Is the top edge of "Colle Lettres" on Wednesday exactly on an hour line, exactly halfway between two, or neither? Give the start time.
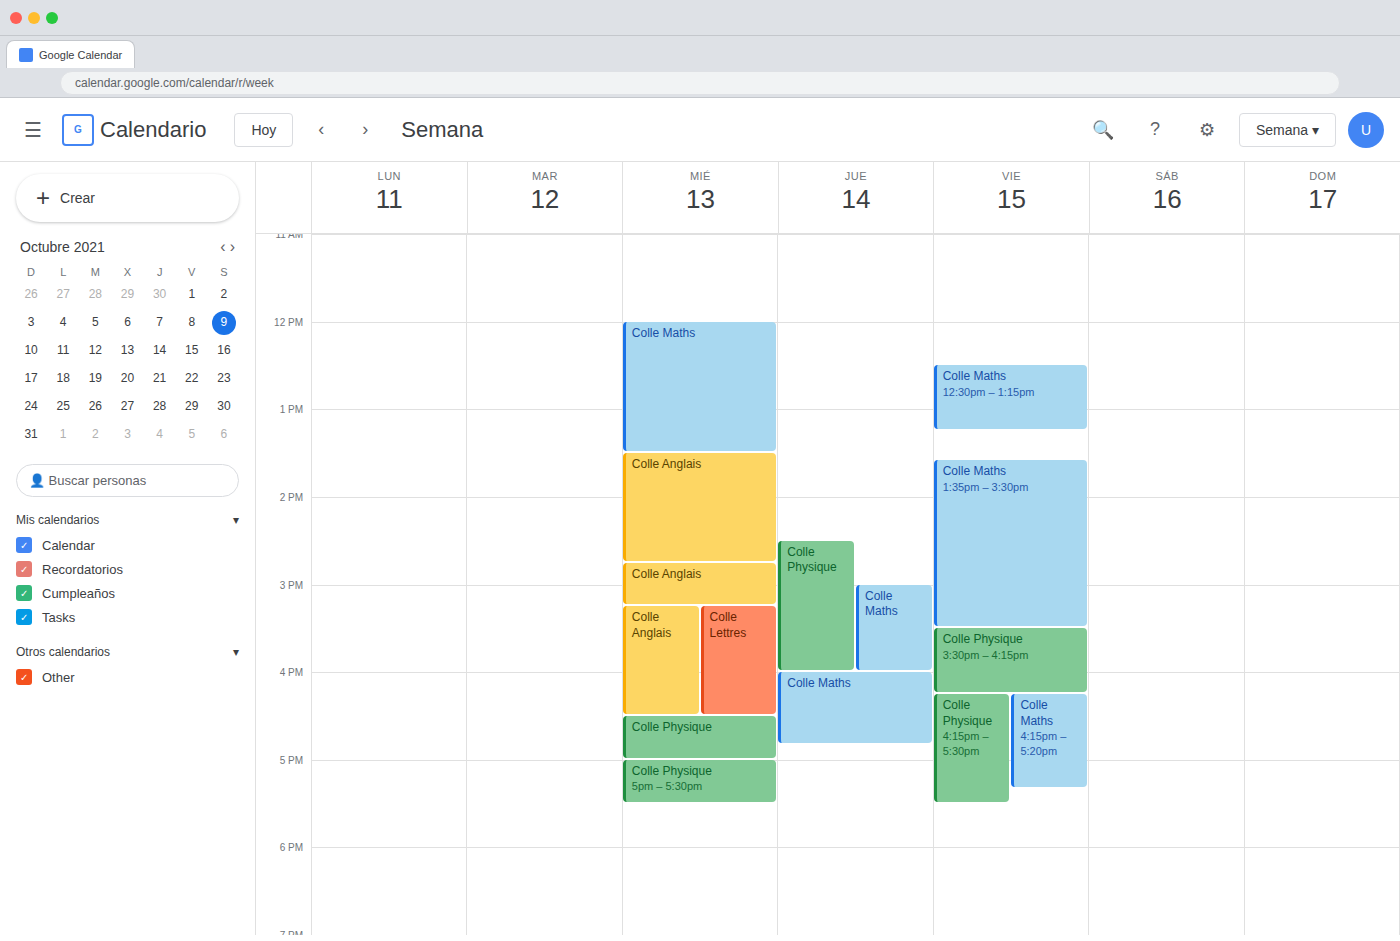
3:15 PM -- neither: a quarter of the way from the 3 PM line to the 4 PM line.